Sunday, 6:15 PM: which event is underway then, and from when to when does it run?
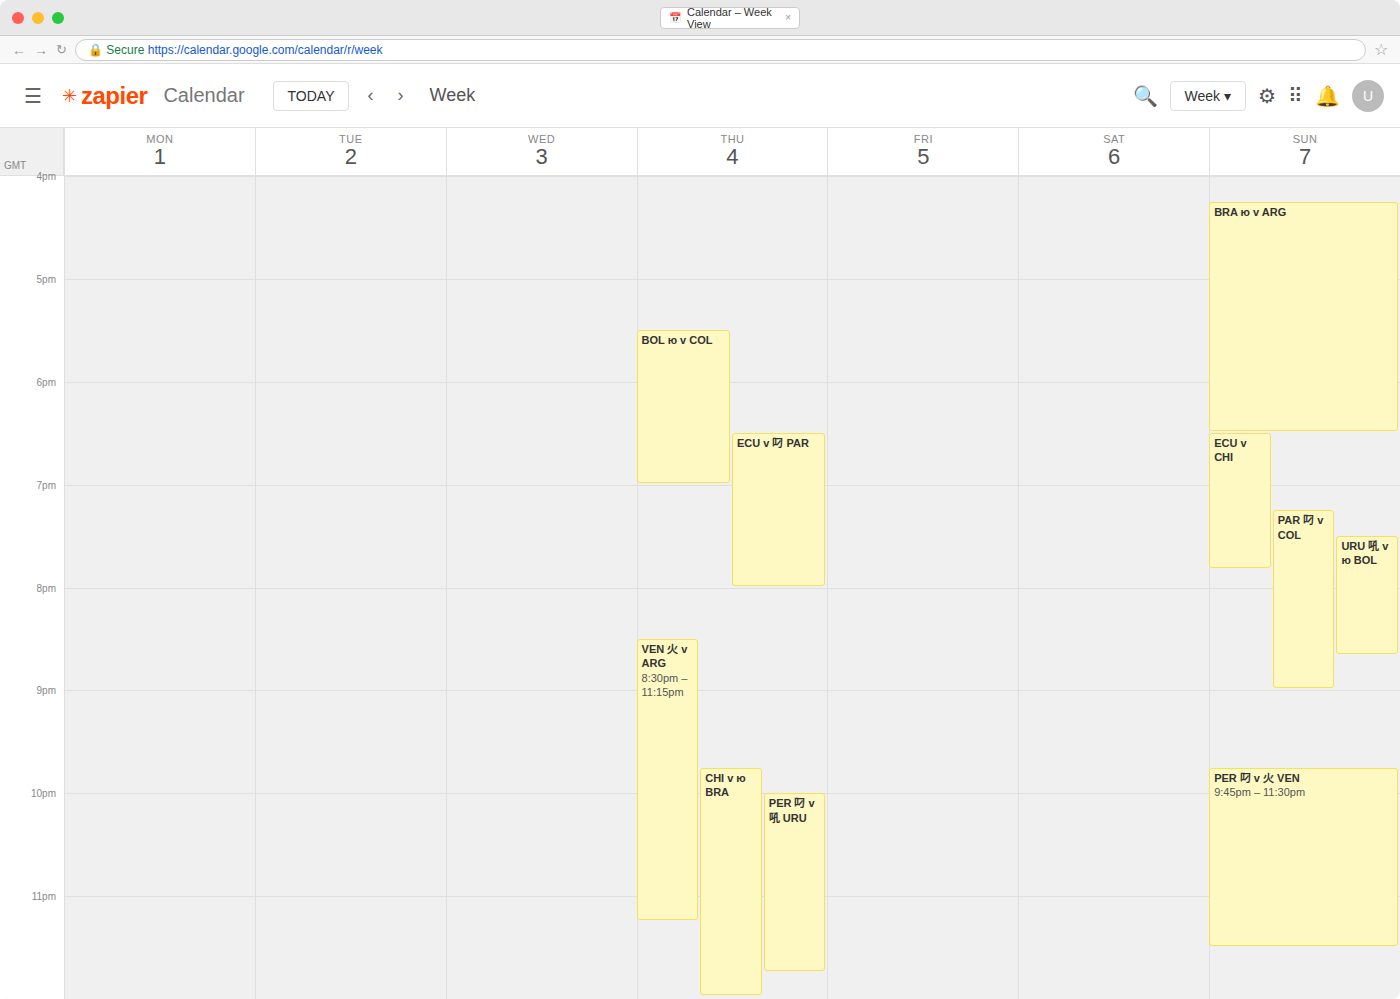
"BRA ю v ARG", 4:15 PM to 6:30 PM